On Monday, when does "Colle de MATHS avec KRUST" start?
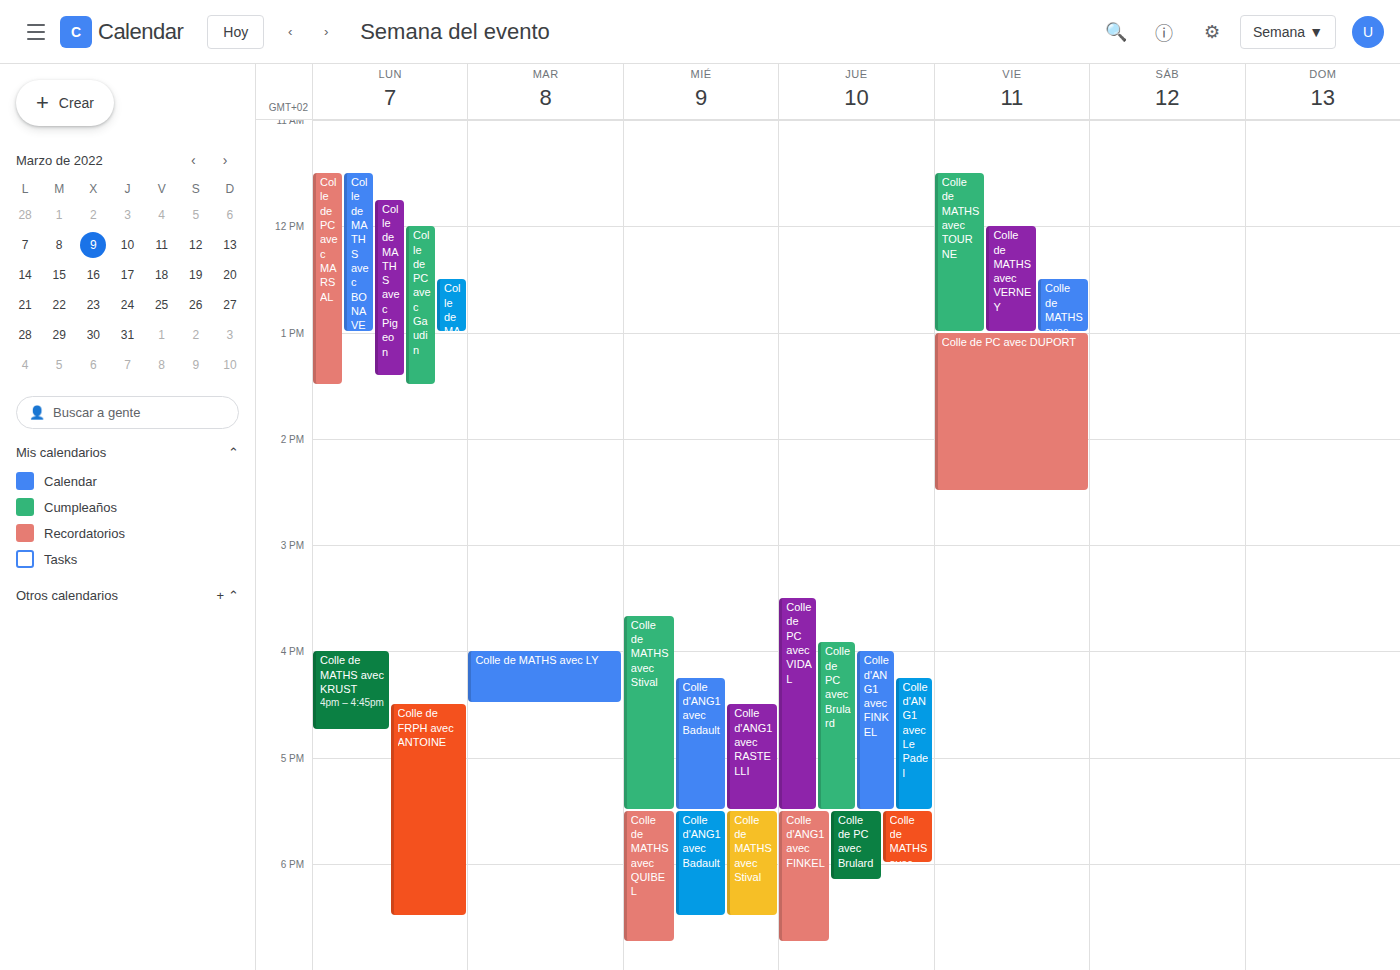
4:00 PM